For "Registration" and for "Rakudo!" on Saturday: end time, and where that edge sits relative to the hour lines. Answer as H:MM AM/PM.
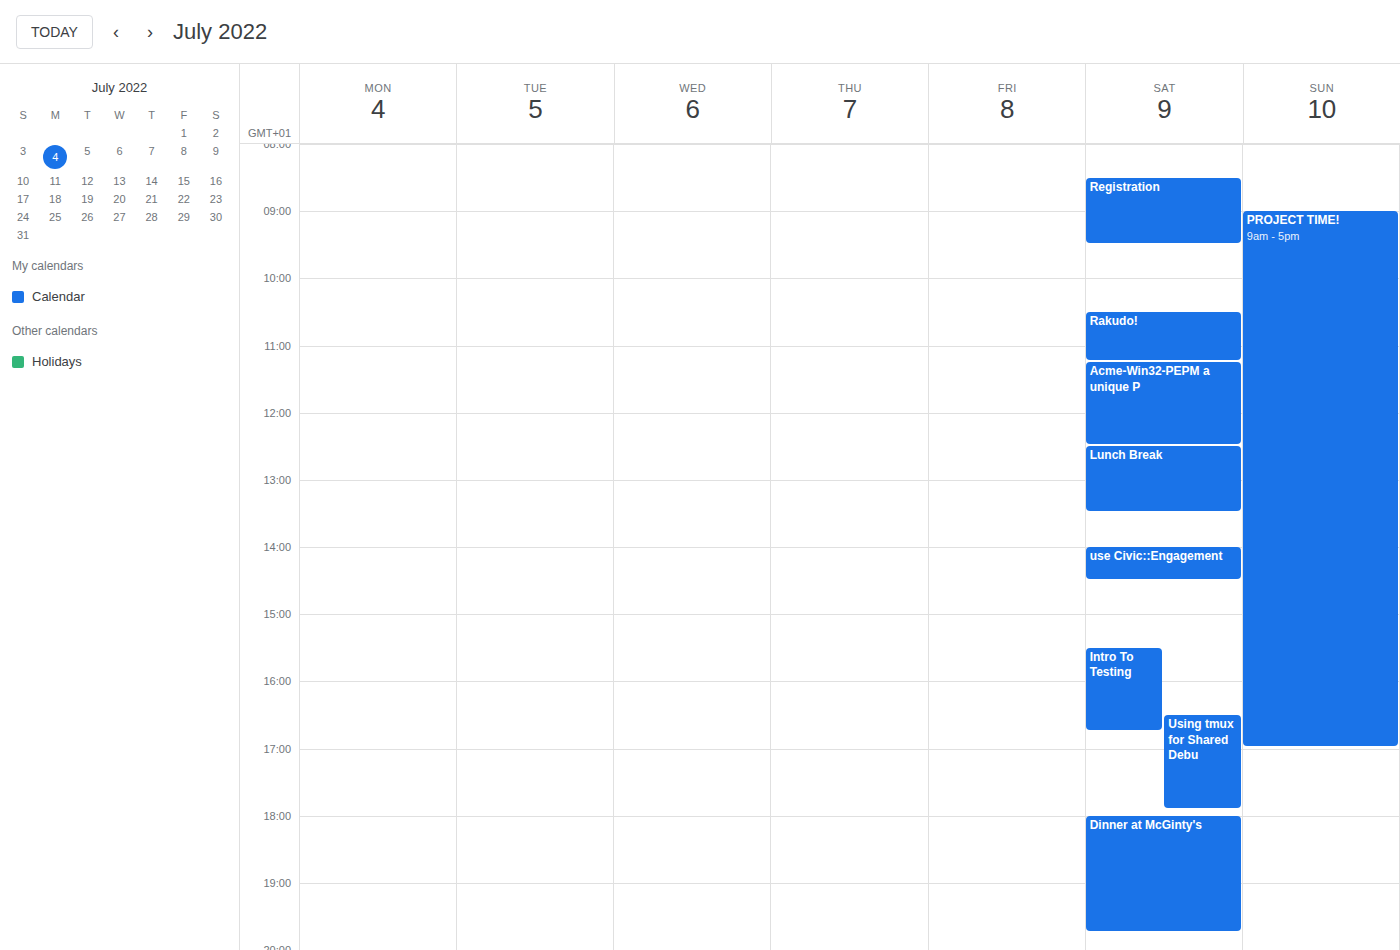
"Registration": 9:30 AM, halfway between the 9 AM and 10 AM lines. "Rakudo!": 11:15 AM, neither: a quarter of the way from the 11 AM line to the 12 PM line.